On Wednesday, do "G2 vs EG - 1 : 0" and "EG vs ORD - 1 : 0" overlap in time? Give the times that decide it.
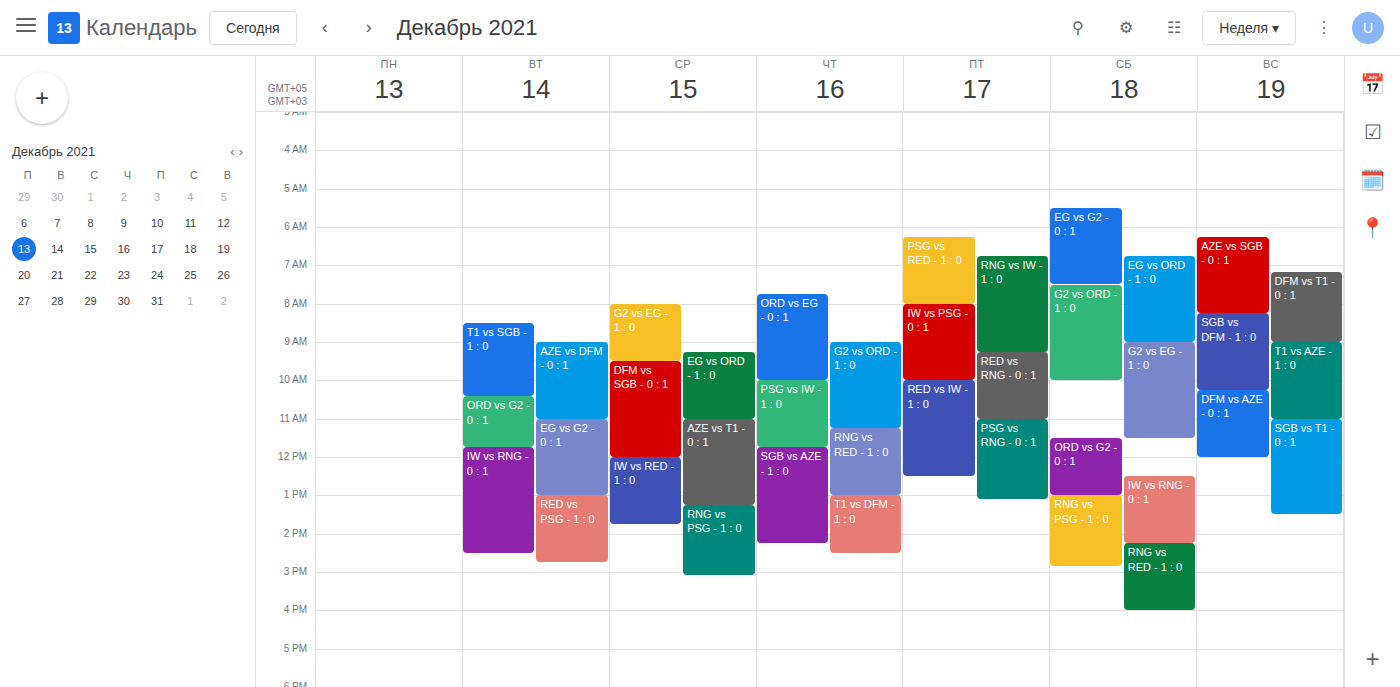
"EG vs ORD - 1 : 0" starts at 9:15 AM, before "G2 vs EG - 1 : 0" ends at 9:30 AM -- they overlap.